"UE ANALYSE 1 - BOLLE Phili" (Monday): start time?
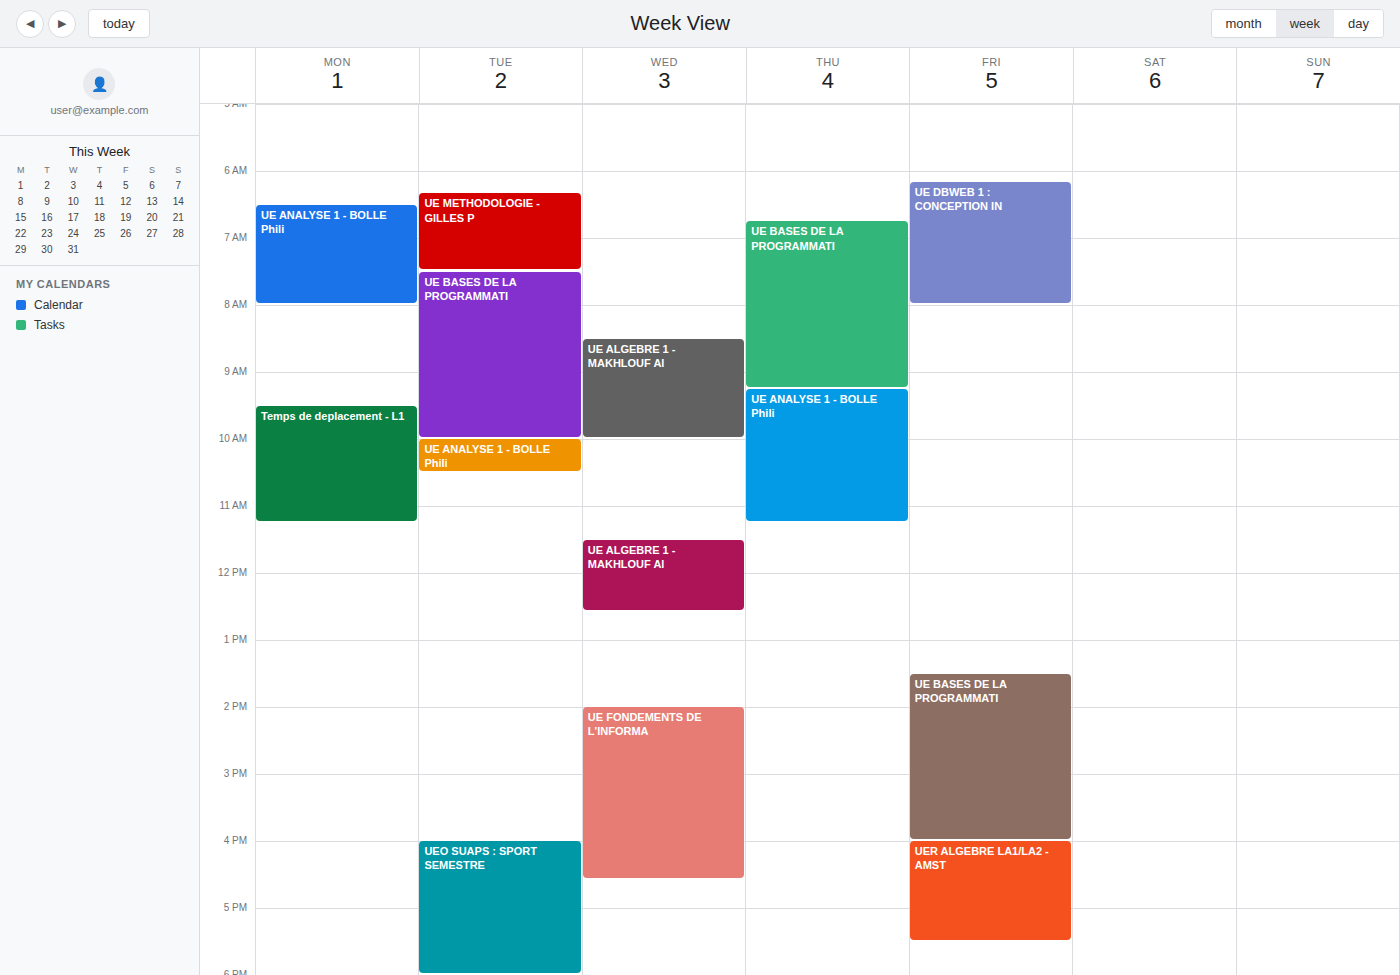
06:30